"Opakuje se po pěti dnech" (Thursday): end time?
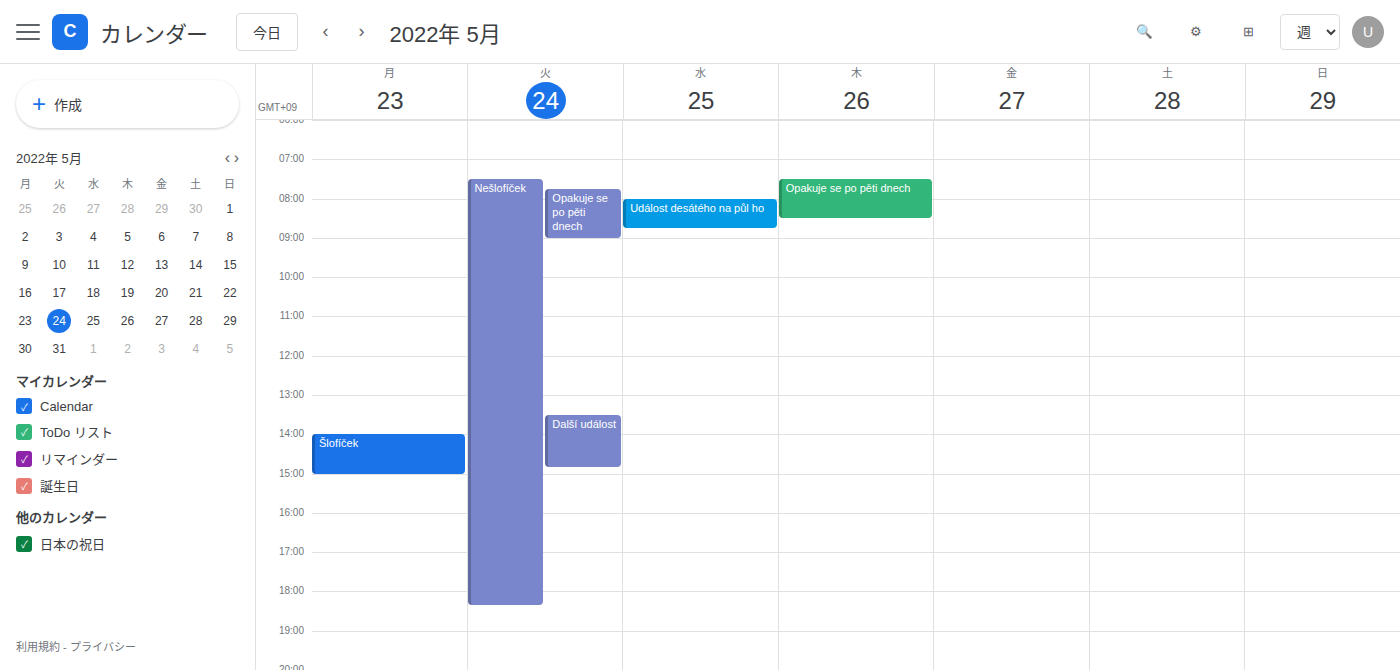
8:30 AM